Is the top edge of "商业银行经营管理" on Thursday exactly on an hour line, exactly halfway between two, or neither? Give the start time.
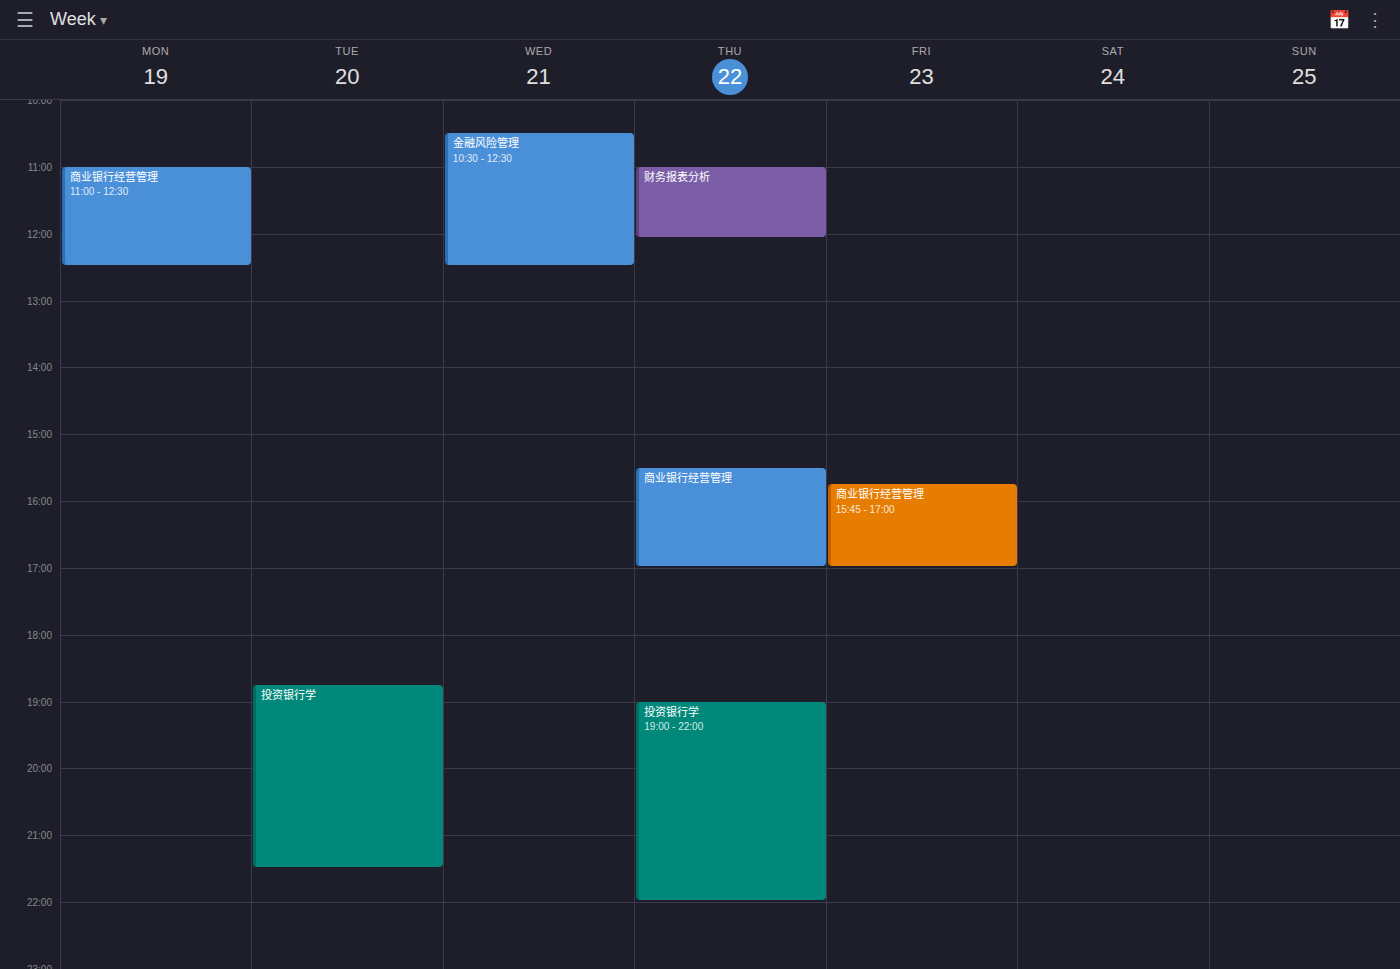
3:30 PM -- halfway between the 3 PM and 4 PM lines.